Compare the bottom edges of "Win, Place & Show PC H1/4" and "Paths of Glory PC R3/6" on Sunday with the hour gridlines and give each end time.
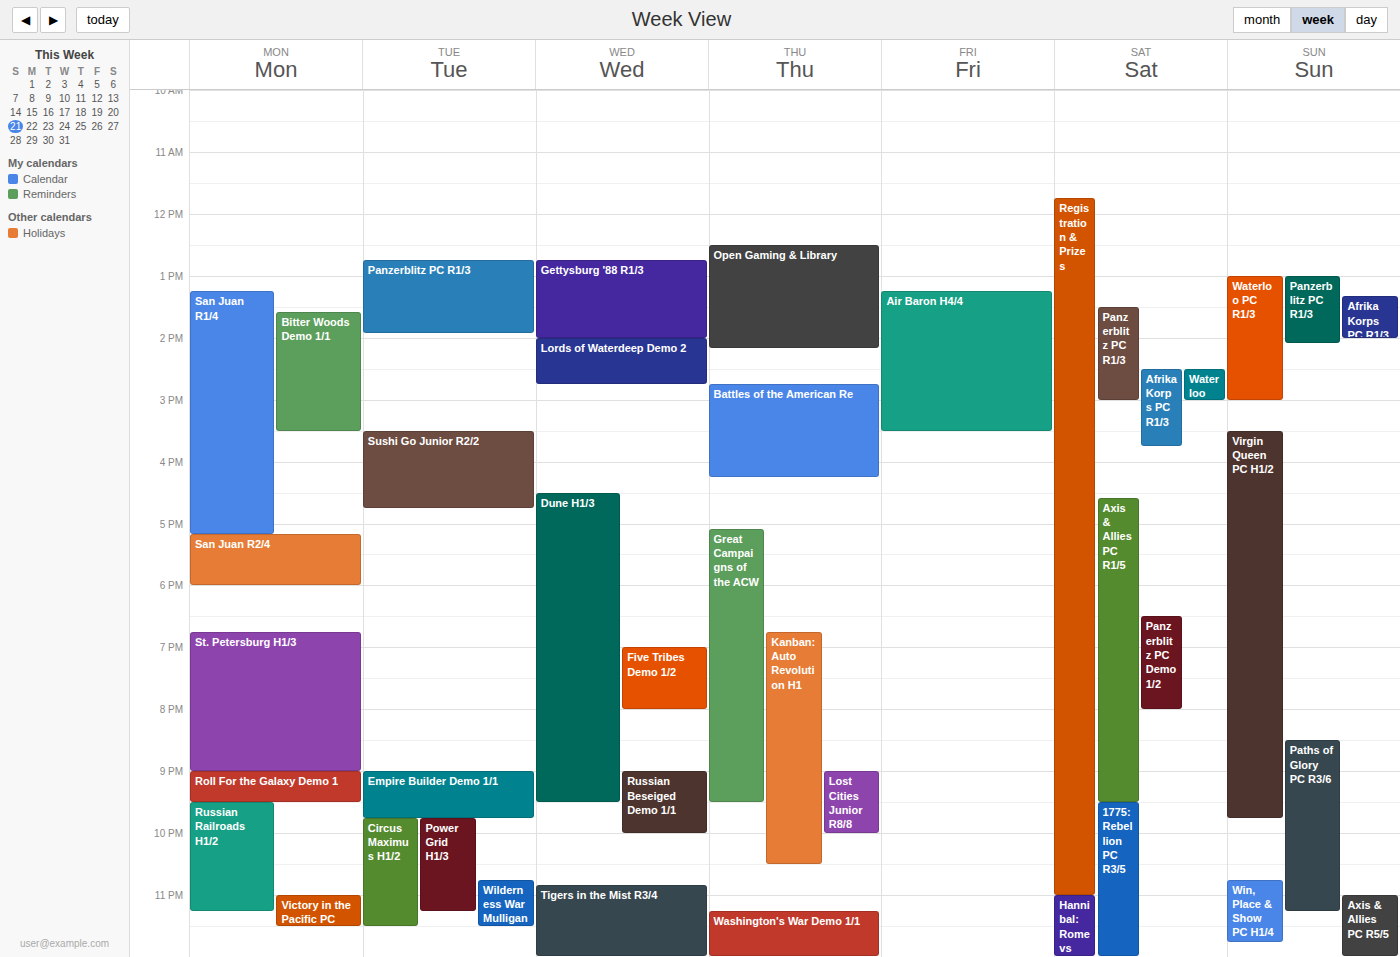
"Win, Place & Show PC H1/4": 11:45 PM, neither: three quarters of the way from the 11 PM line to the 12 AM line. "Paths of Glory PC R3/6": 11:15 PM, neither: a quarter of the way from the 11 PM line to the 12 AM line.